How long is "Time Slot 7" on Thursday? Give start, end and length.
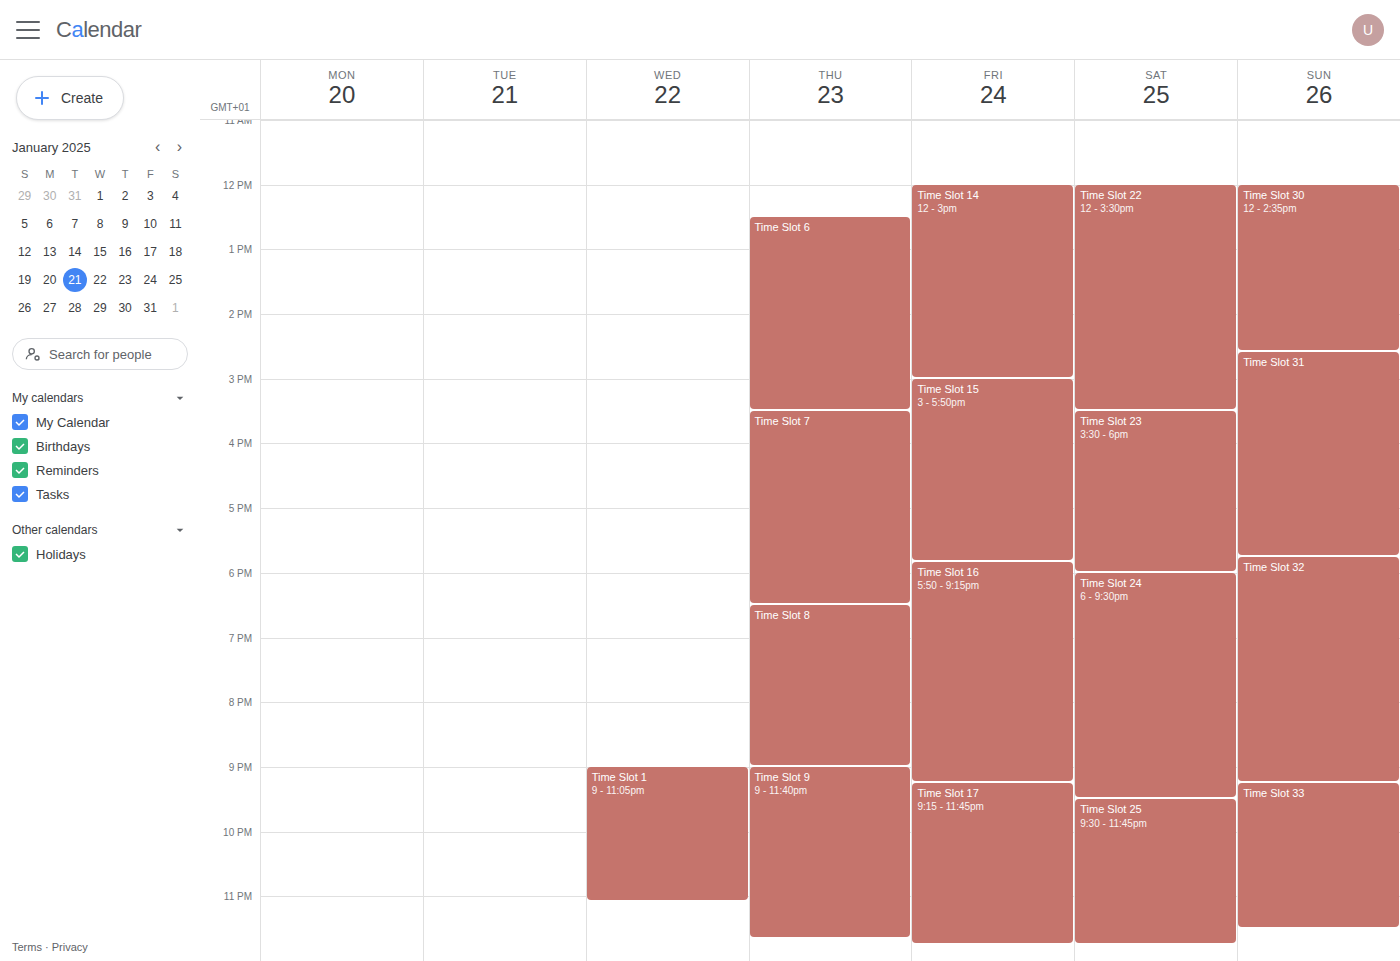
3:30 PM to 6:30 PM, 3 hours